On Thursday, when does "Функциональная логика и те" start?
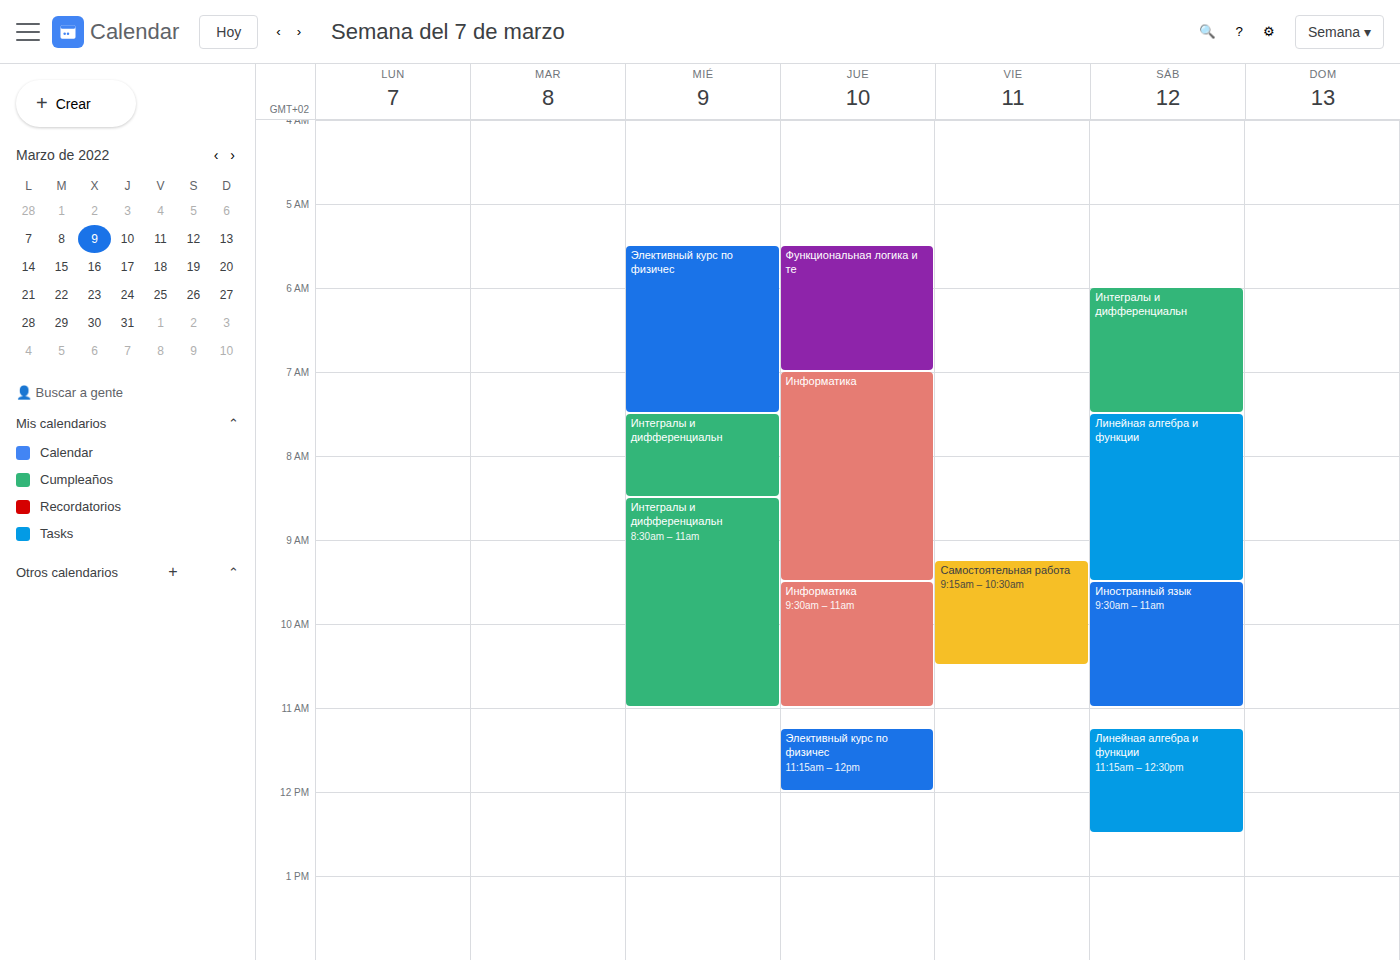
5:30 AM